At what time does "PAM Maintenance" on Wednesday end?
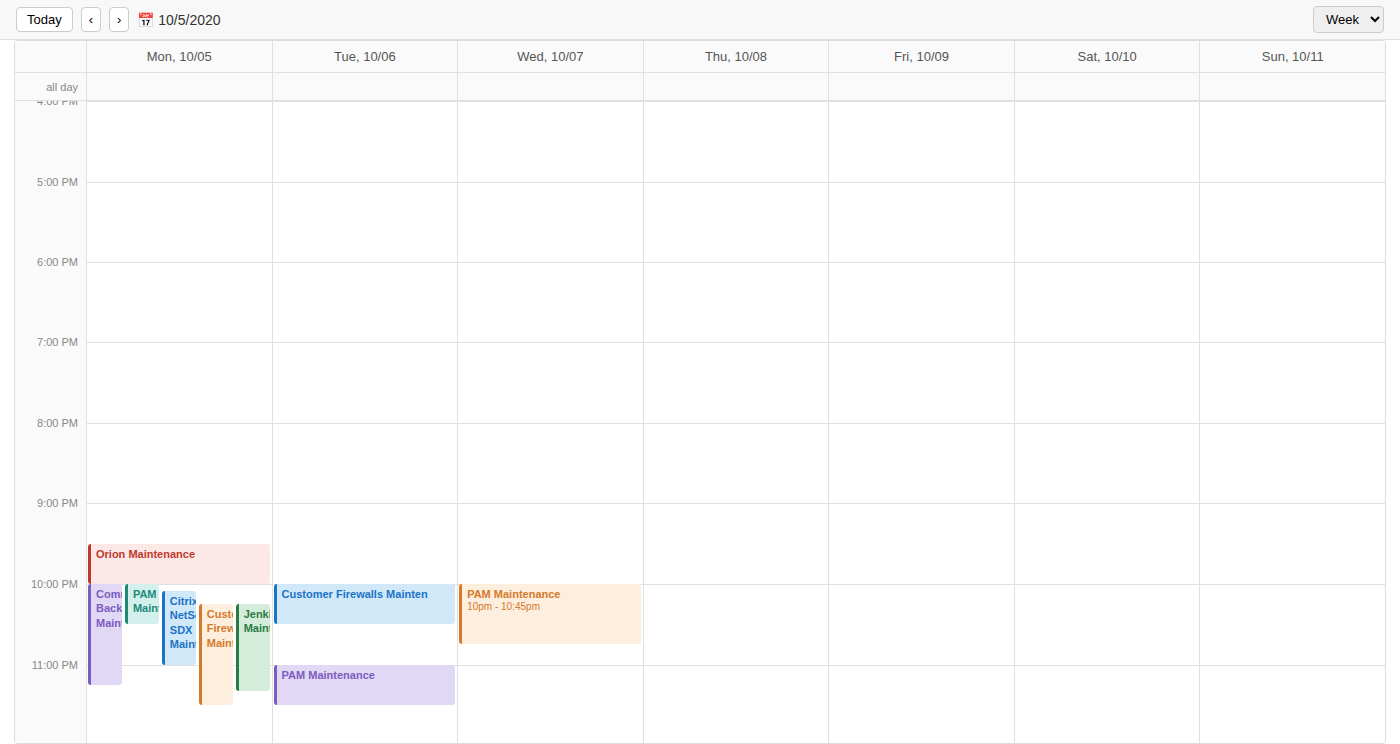
10:45 PM